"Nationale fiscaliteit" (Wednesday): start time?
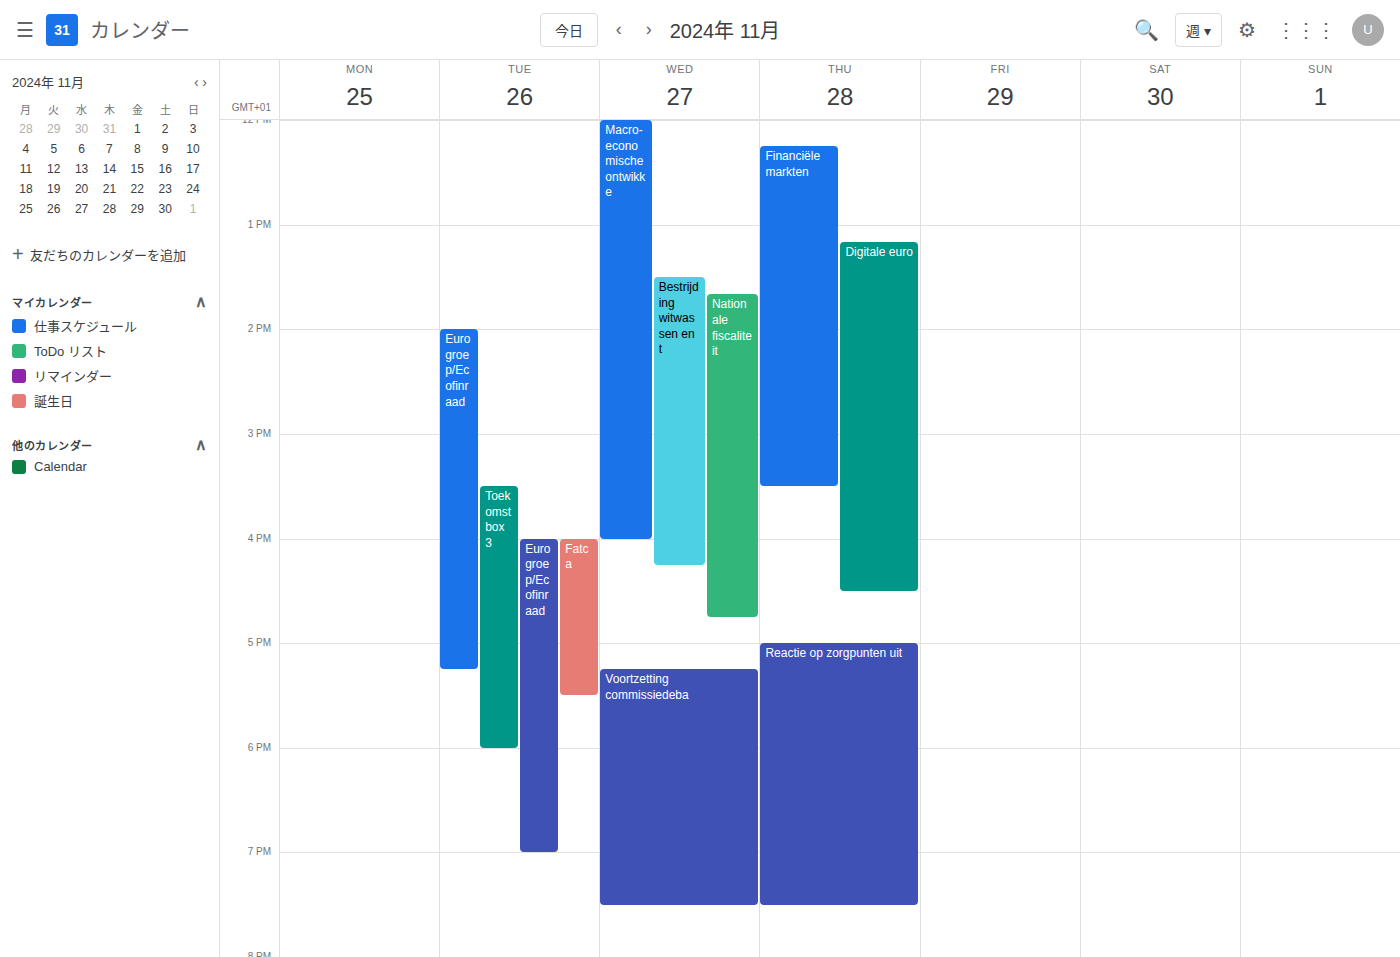
1:40 PM